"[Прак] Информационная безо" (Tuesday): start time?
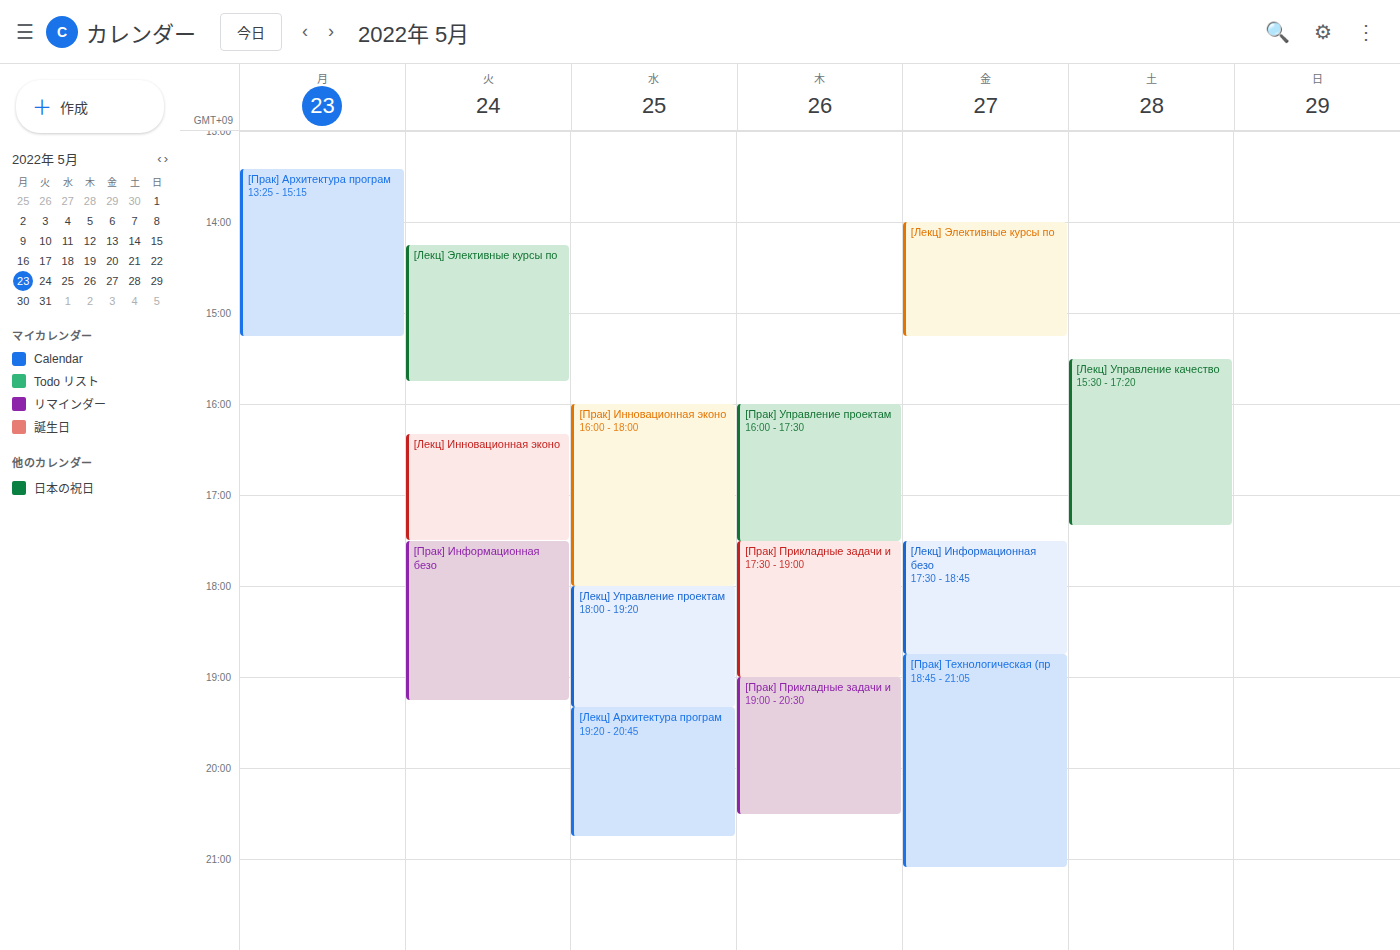
5:30 PM